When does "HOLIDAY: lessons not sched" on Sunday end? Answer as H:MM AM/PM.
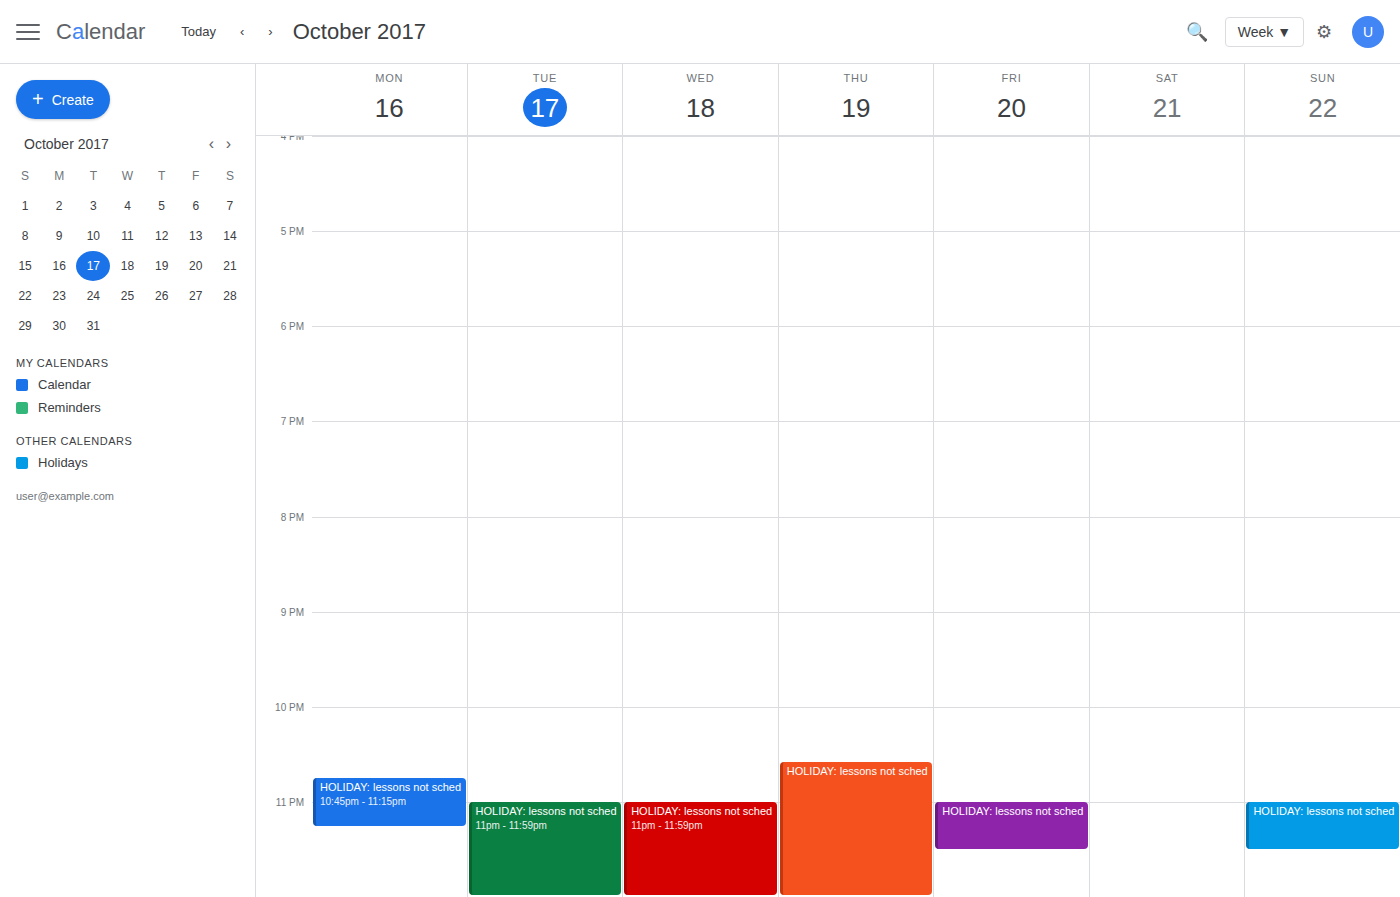
11:30 PM